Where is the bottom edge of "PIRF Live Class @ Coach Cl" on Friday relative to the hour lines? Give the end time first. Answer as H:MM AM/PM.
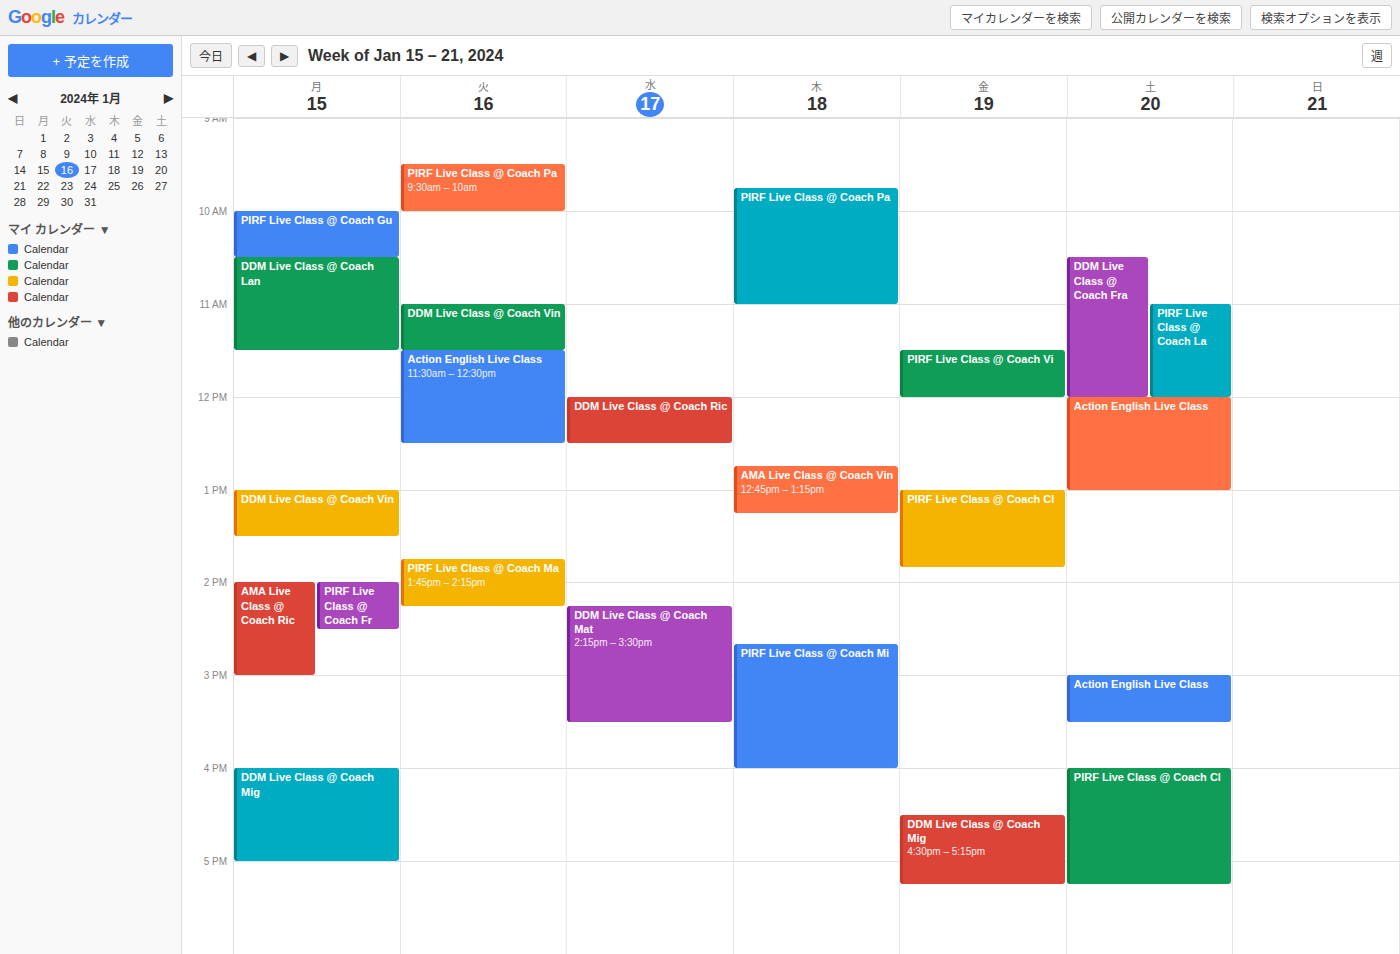
1:50 PM -- neither: 50 minutes below the 1 PM line and 10 minutes above the 2 PM line.